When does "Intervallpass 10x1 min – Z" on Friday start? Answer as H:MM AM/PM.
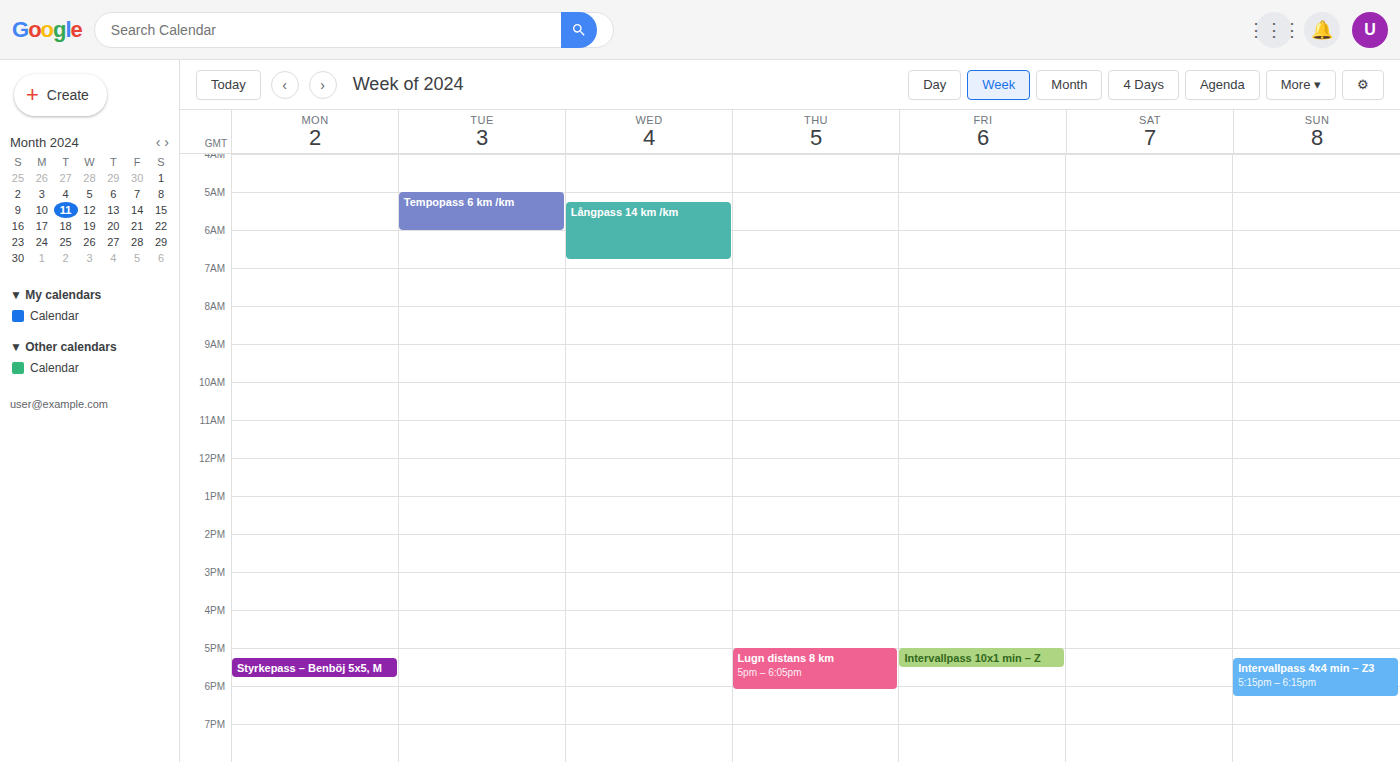
5:00 PM